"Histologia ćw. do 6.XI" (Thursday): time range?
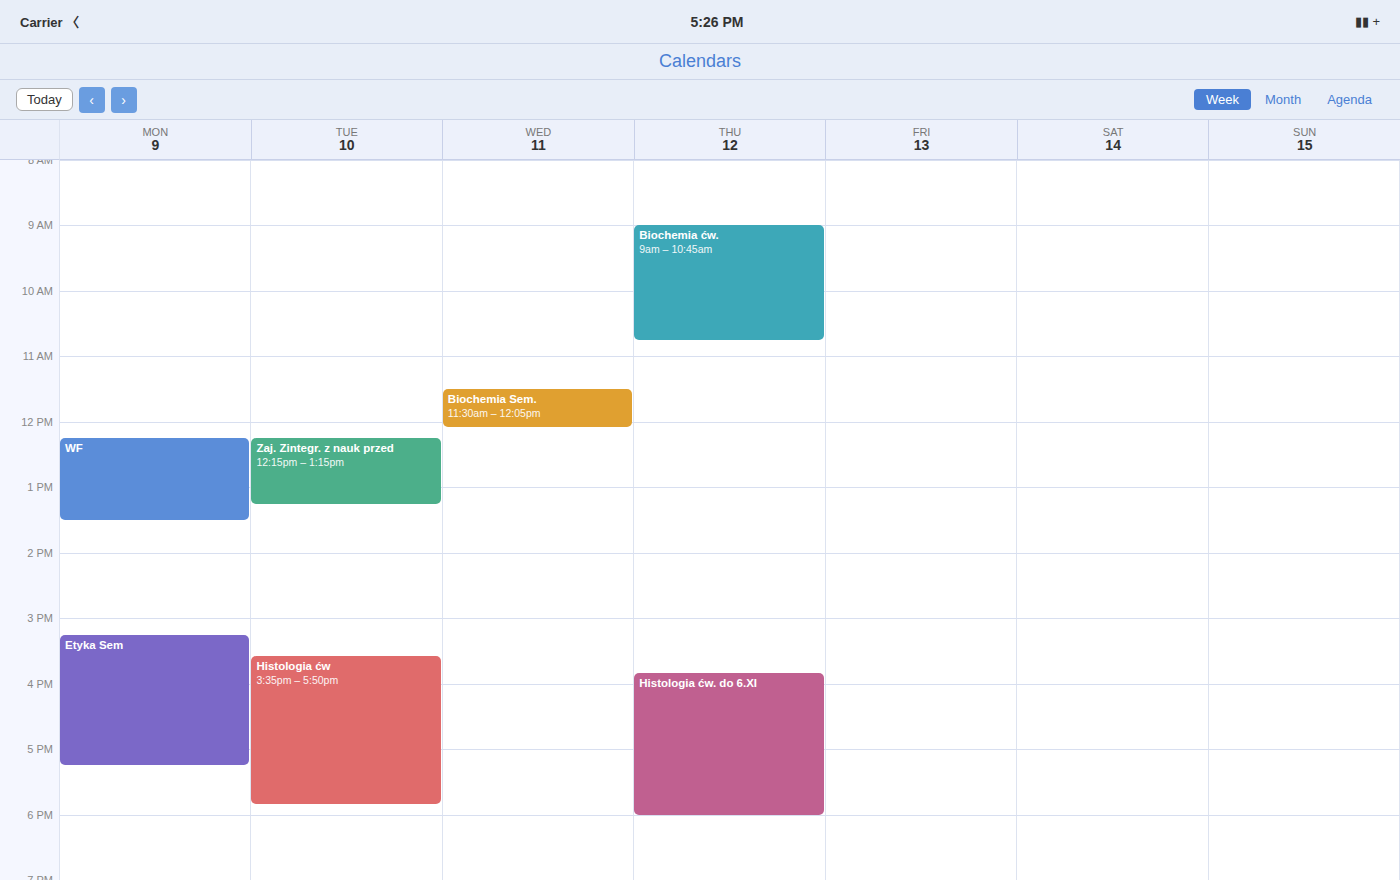
3:50 PM to 6:00 PM